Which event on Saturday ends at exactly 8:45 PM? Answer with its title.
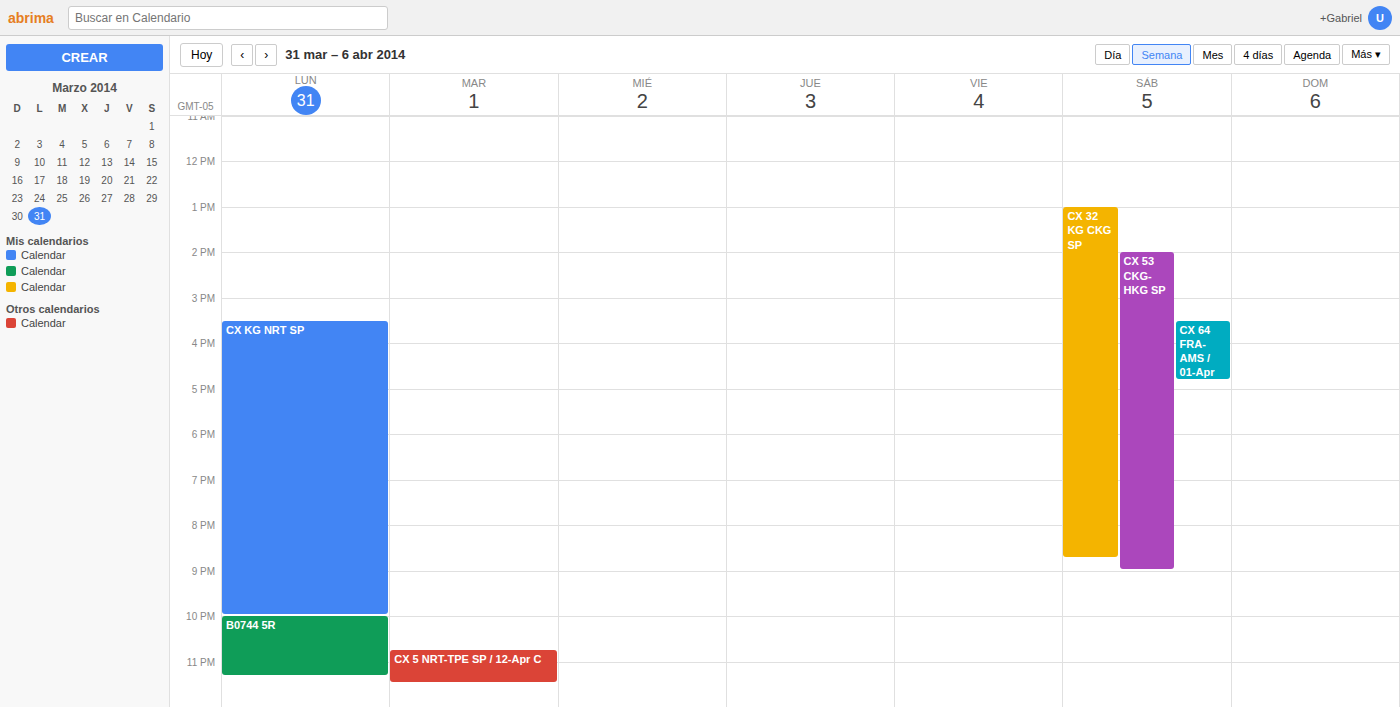
"CX 32 KG CKG SP"